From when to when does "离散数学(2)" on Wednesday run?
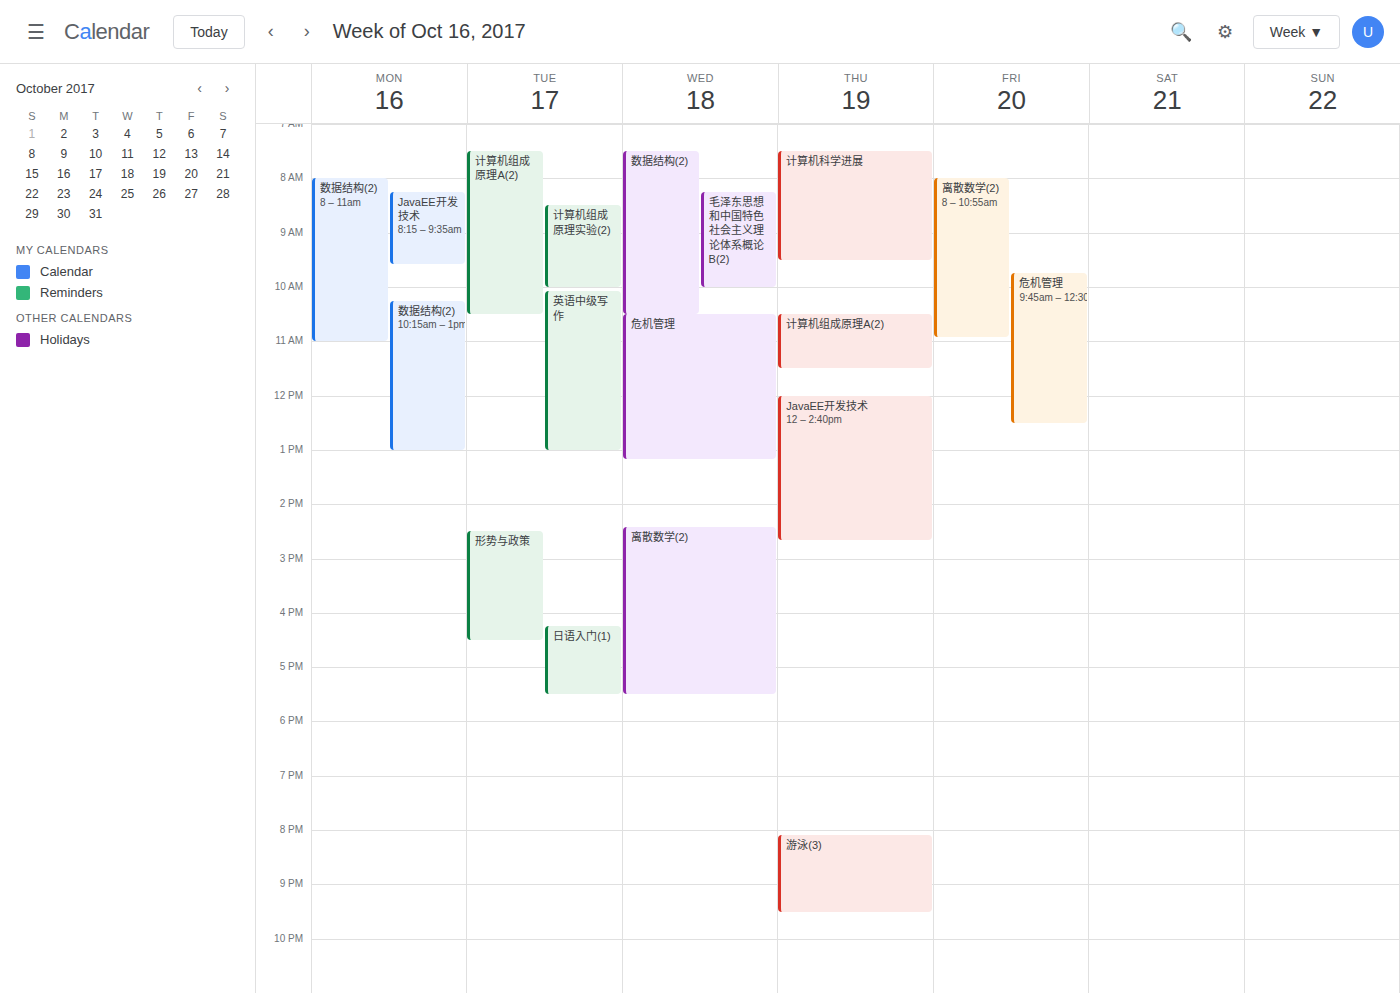
2:25 PM to 5:30 PM